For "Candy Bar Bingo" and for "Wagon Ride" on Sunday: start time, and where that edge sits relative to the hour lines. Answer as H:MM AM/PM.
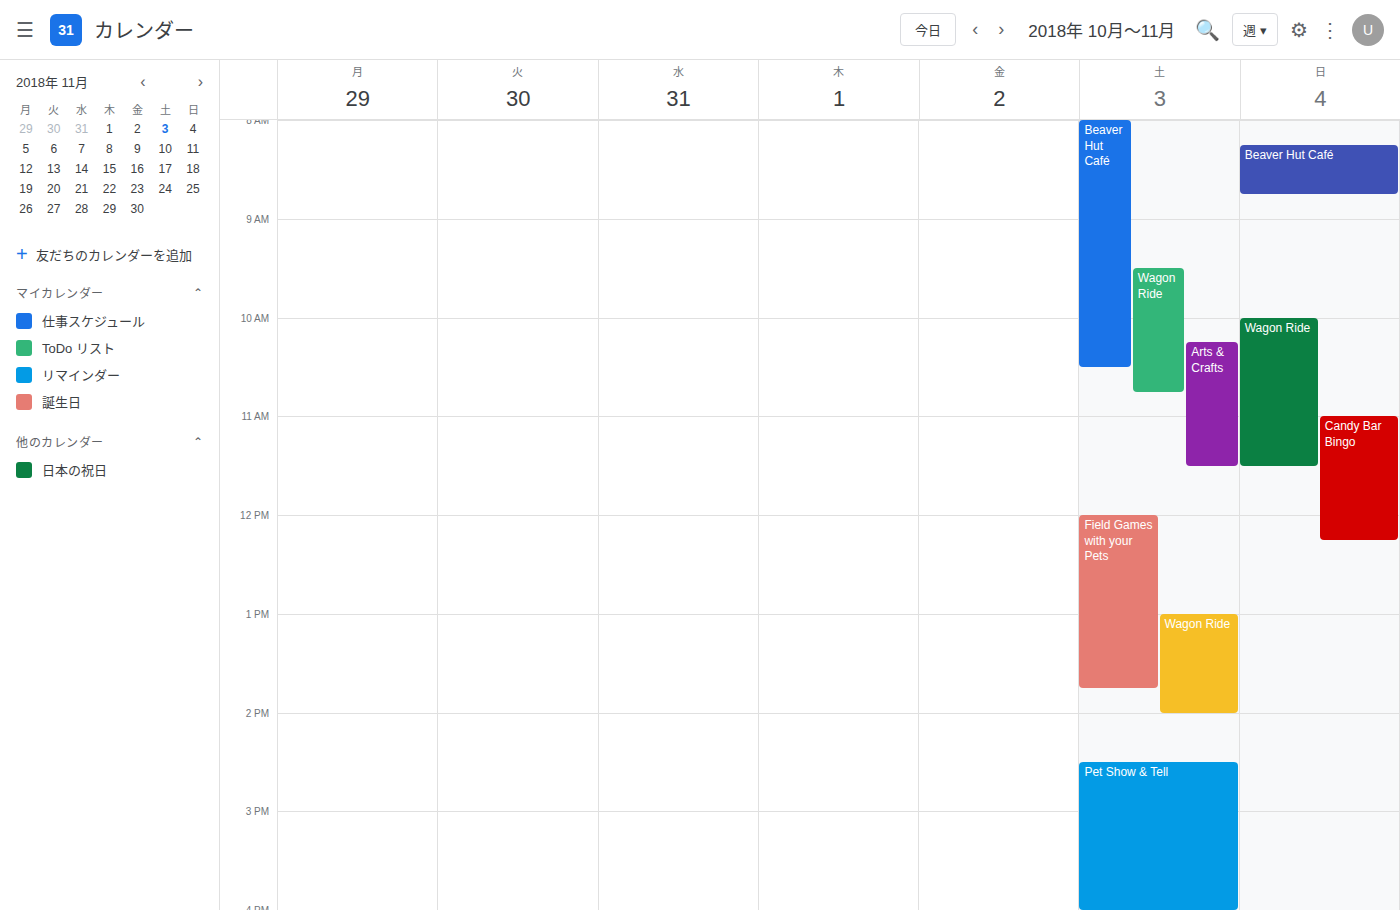
"Candy Bar Bingo": 11:00 AM, exactly on the 11 AM line. "Wagon Ride": 10:00 AM, exactly on the 10 AM line.